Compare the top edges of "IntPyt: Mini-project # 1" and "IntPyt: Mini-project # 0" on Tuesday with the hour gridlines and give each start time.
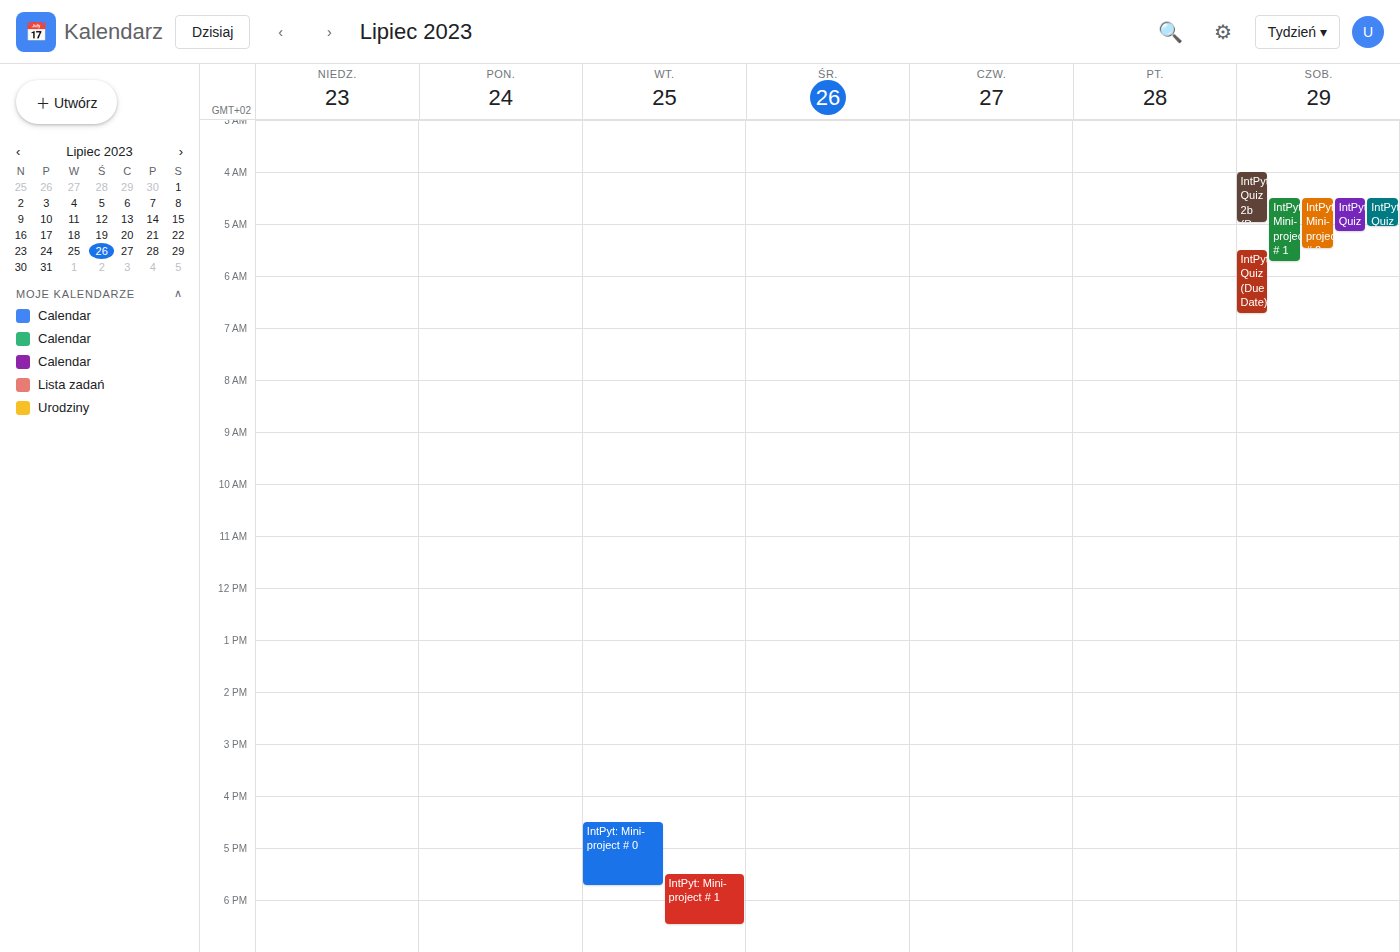
"IntPyt: Mini-project # 1": 5:30 PM, halfway between the 5 PM and 6 PM lines. "IntPyt: Mini-project # 0": 4:30 PM, halfway between the 4 PM and 5 PM lines.